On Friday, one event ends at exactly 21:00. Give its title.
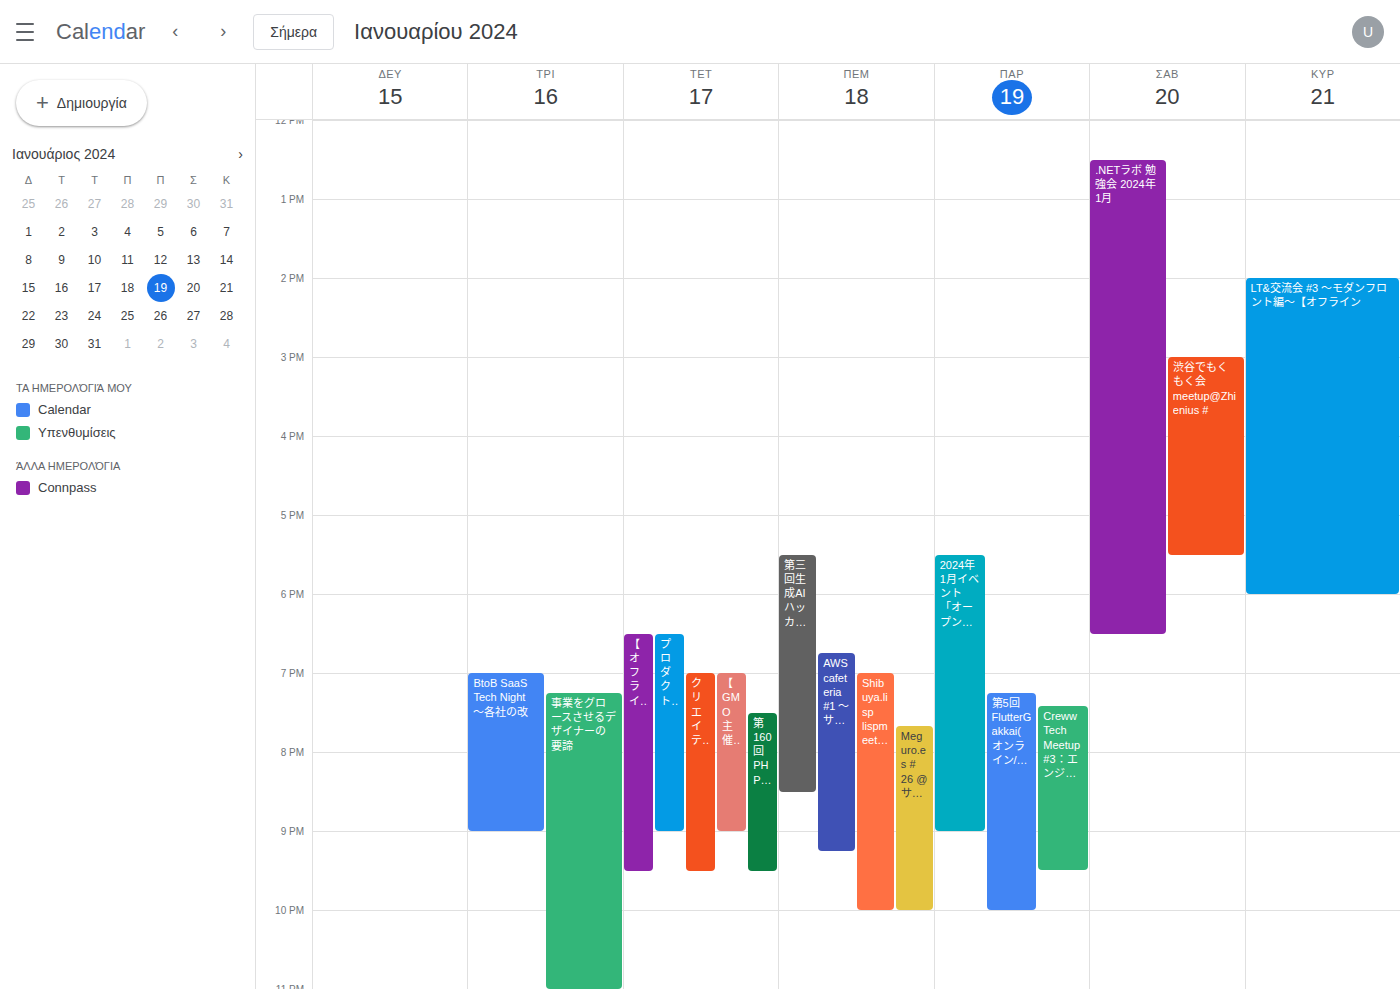
"2024年1月イベント「オープンソースPDK団体」勉"